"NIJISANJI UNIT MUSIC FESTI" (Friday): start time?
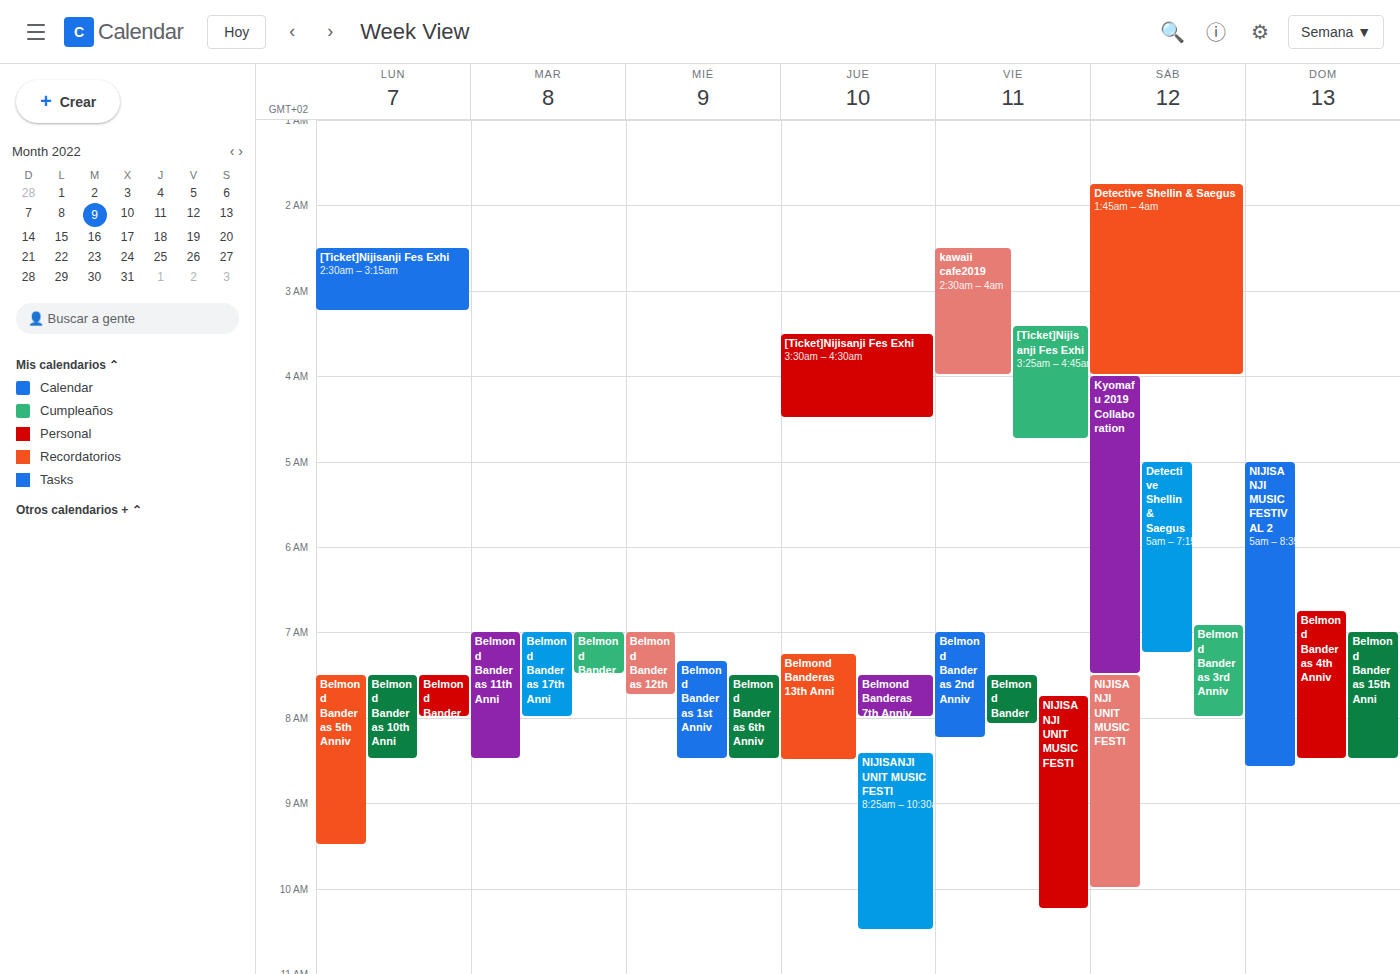
7:45 AM